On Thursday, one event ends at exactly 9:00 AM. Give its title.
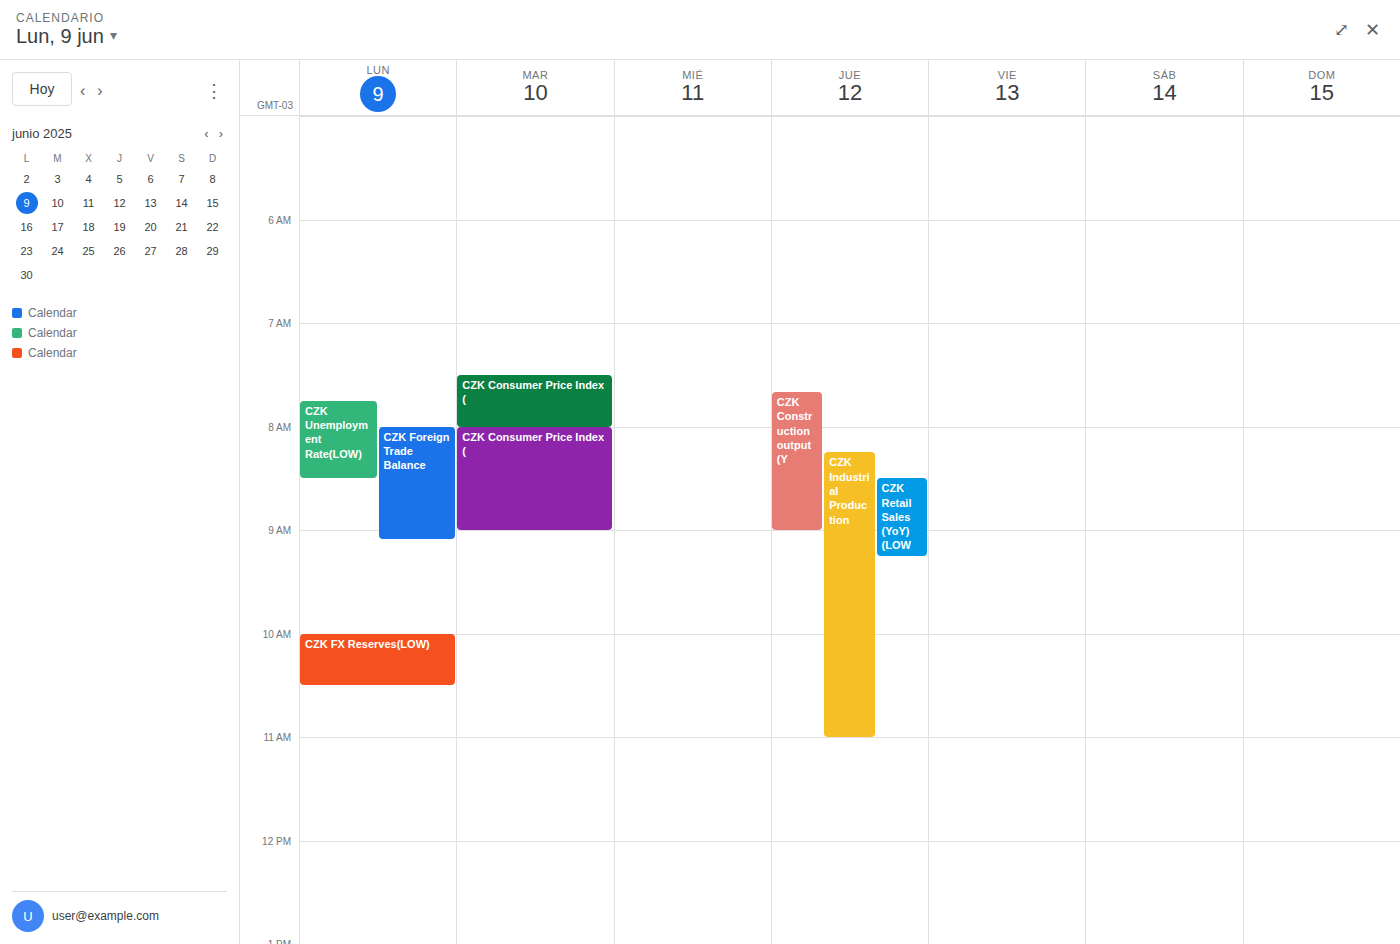
"CZK Construction output (Y"